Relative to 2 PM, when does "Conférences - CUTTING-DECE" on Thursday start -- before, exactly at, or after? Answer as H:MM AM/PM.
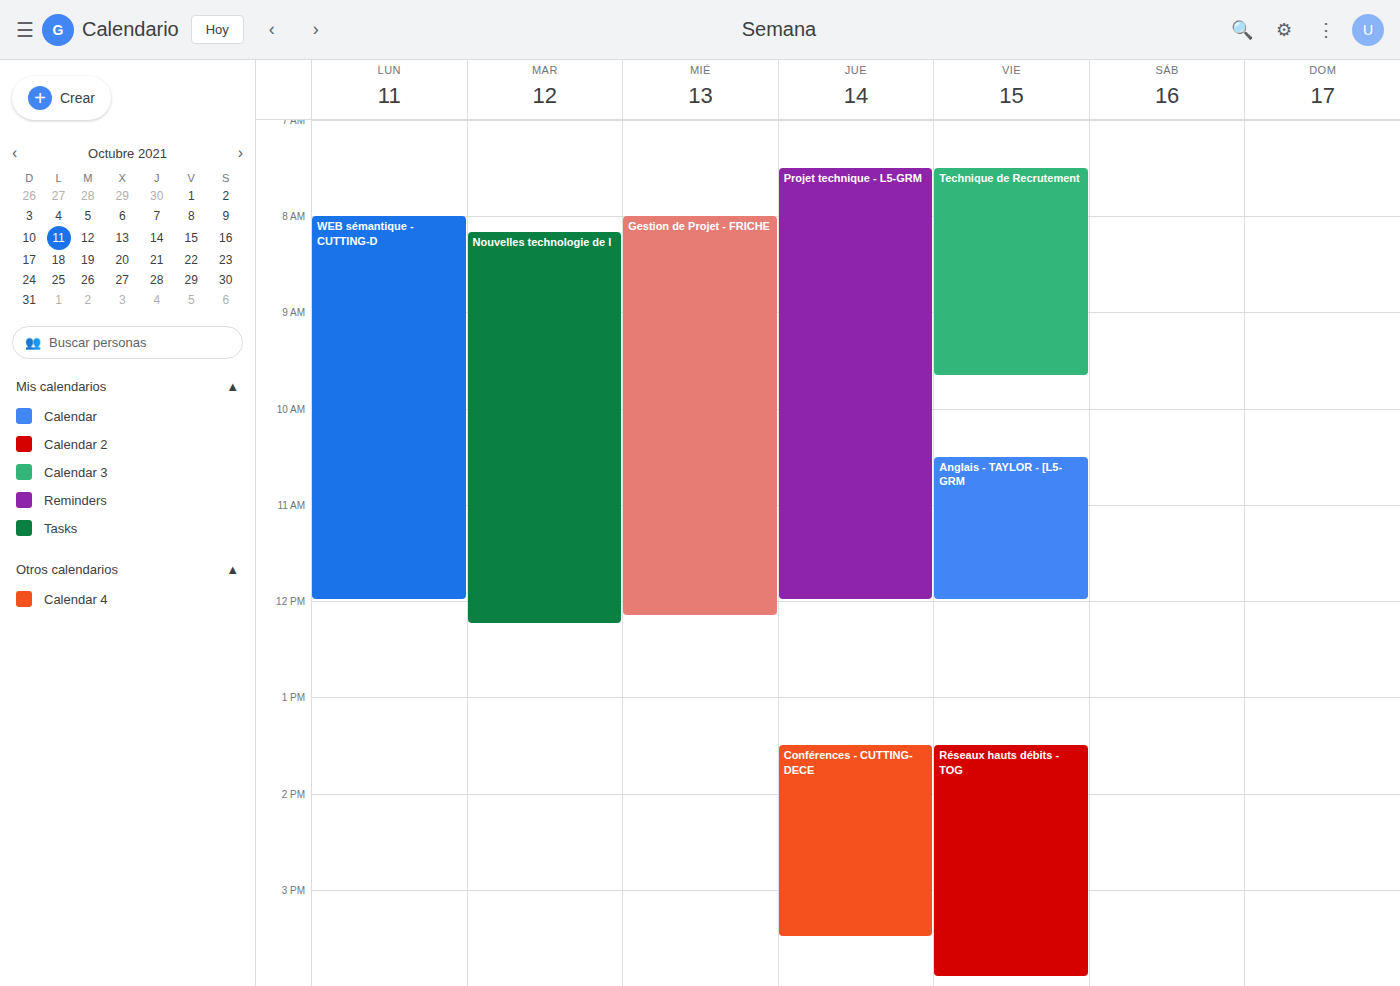
1:30 PM -- before 2 PM, 30 minutes above the 2 PM line.